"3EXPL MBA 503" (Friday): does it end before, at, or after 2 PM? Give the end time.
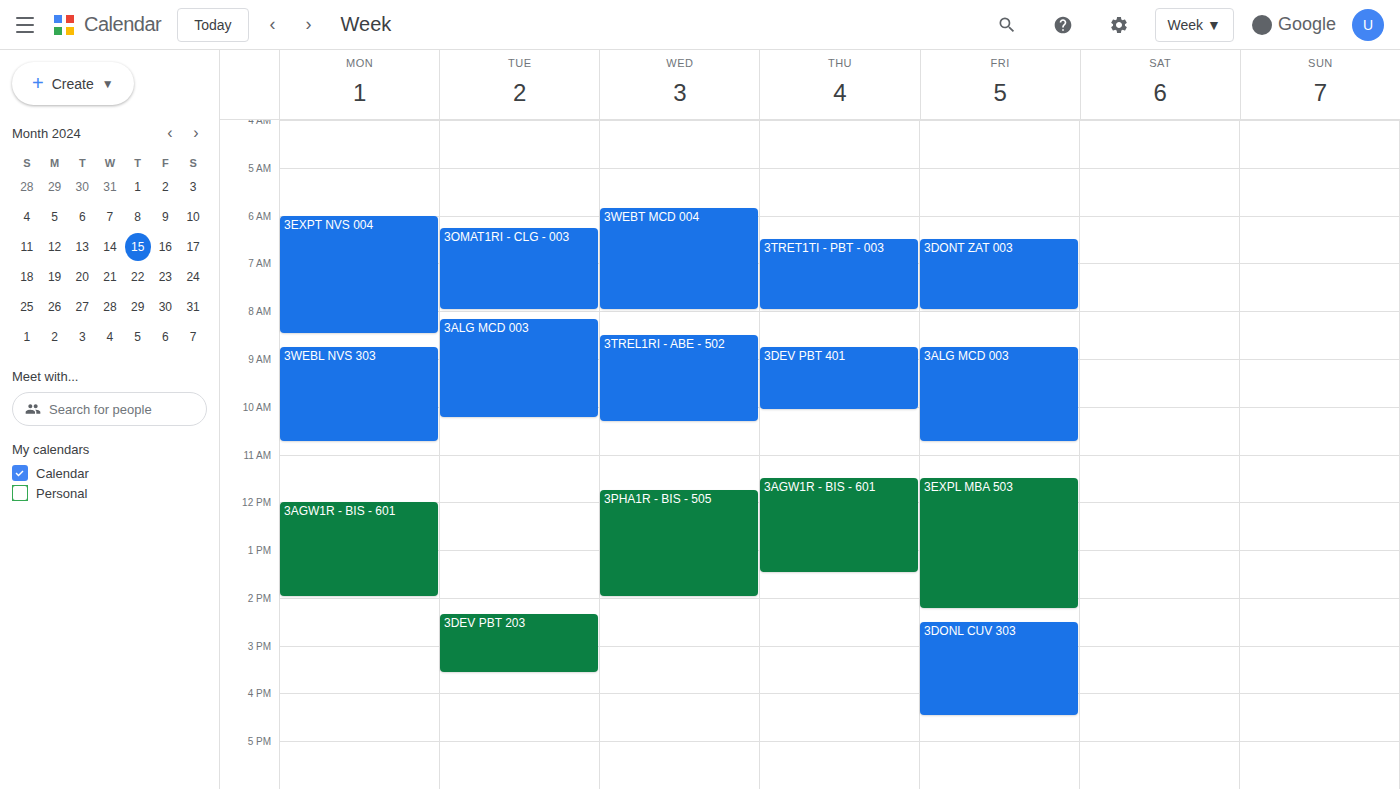
2:15 PM -- after 2 PM, 15 minutes below the 2 PM line.